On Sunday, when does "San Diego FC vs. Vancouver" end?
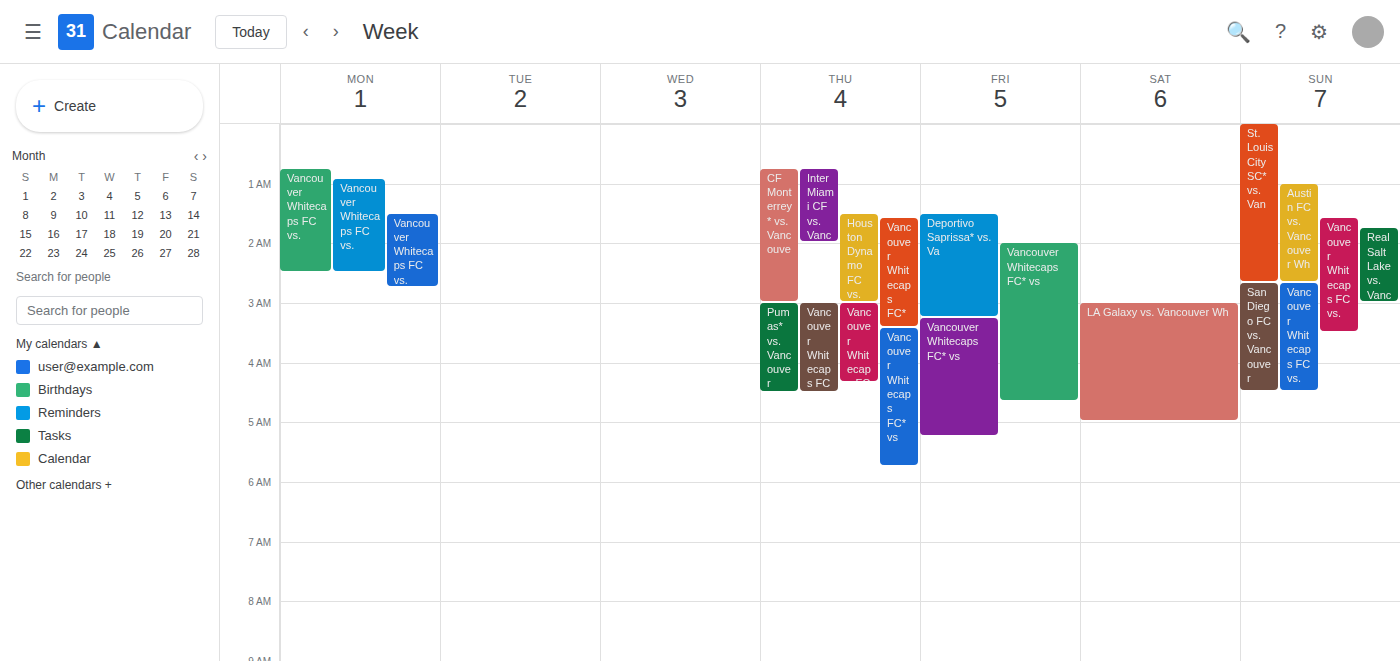
4:30 AM